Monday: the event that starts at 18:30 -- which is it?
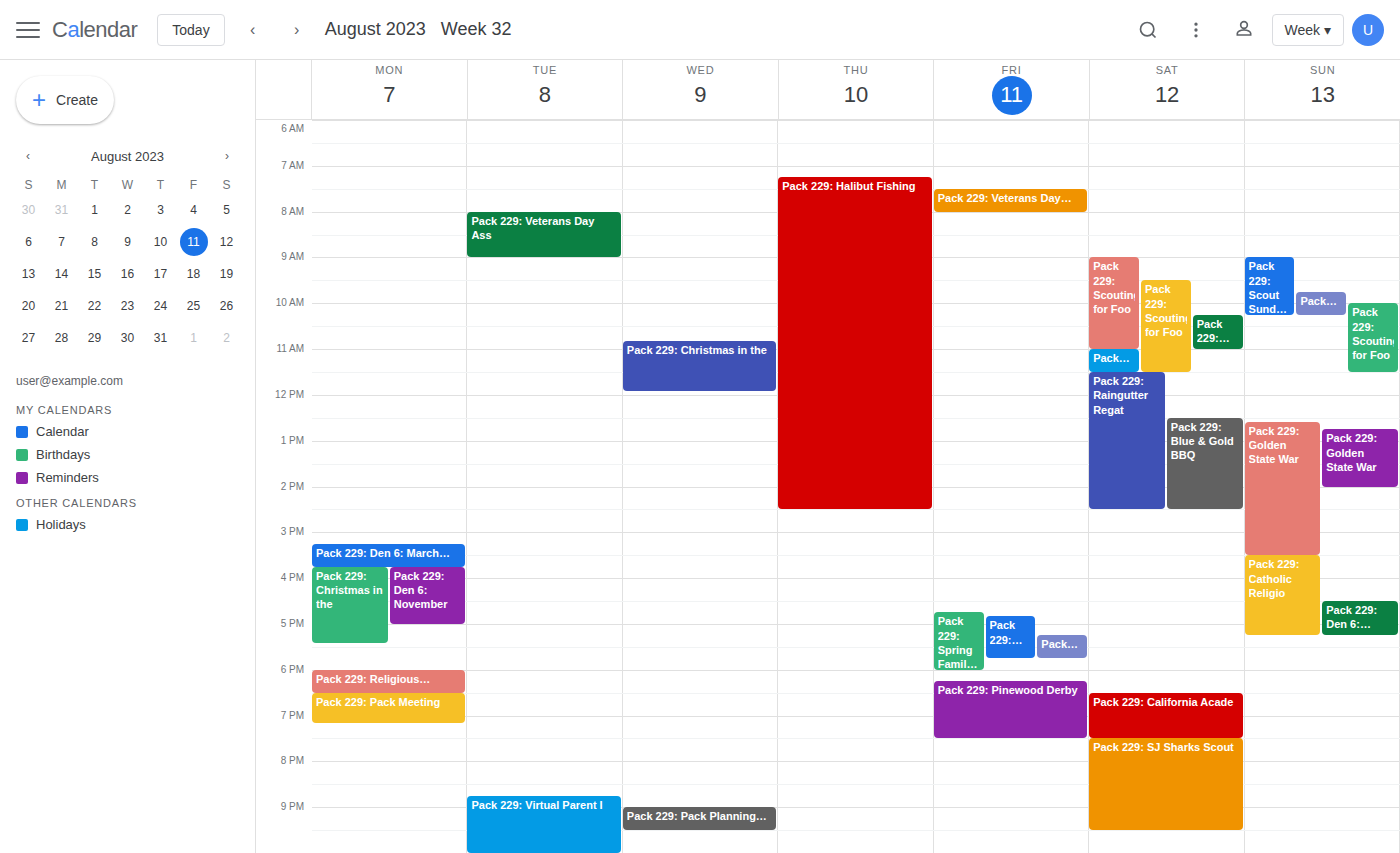
"Pack 229: Pack Meeting"